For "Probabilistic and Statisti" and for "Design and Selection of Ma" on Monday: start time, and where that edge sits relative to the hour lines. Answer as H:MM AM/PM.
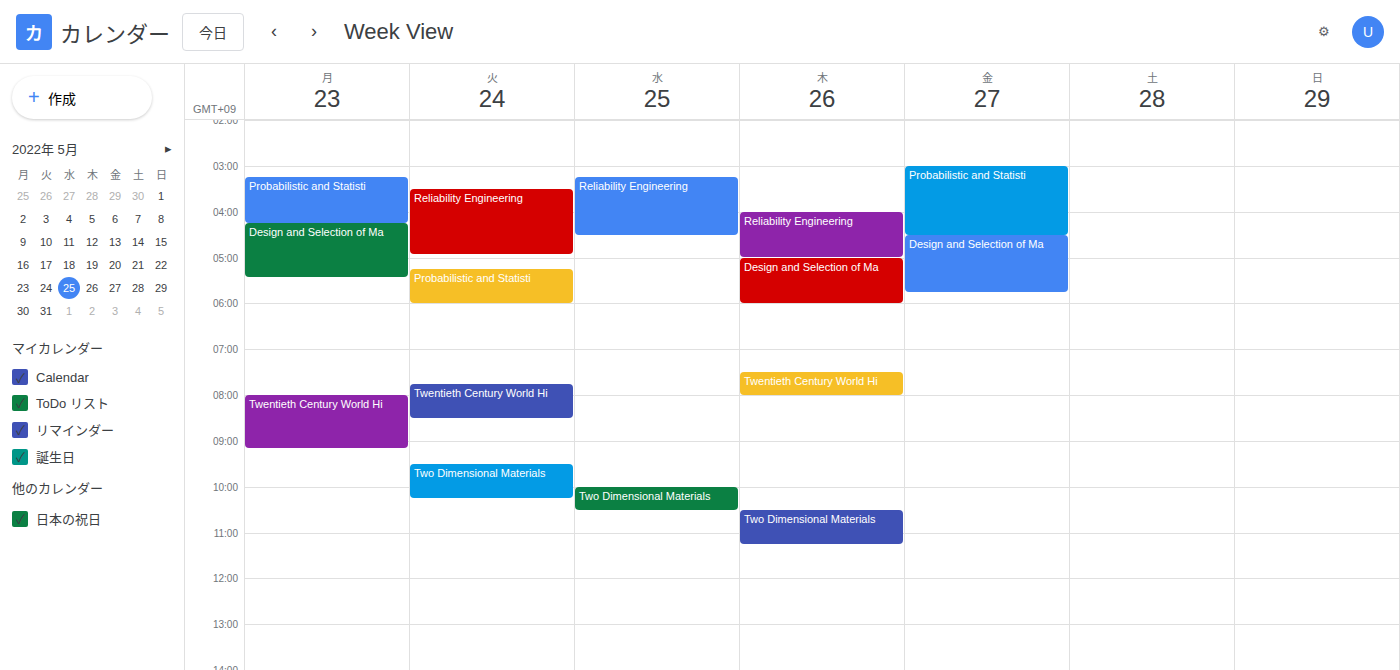
"Probabilistic and Statisti": 3:15 AM, neither: a quarter of the way from the 3 AM line to the 4 AM line. "Design and Selection of Ma": 4:15 AM, neither: a quarter of the way from the 4 AM line to the 5 AM line.